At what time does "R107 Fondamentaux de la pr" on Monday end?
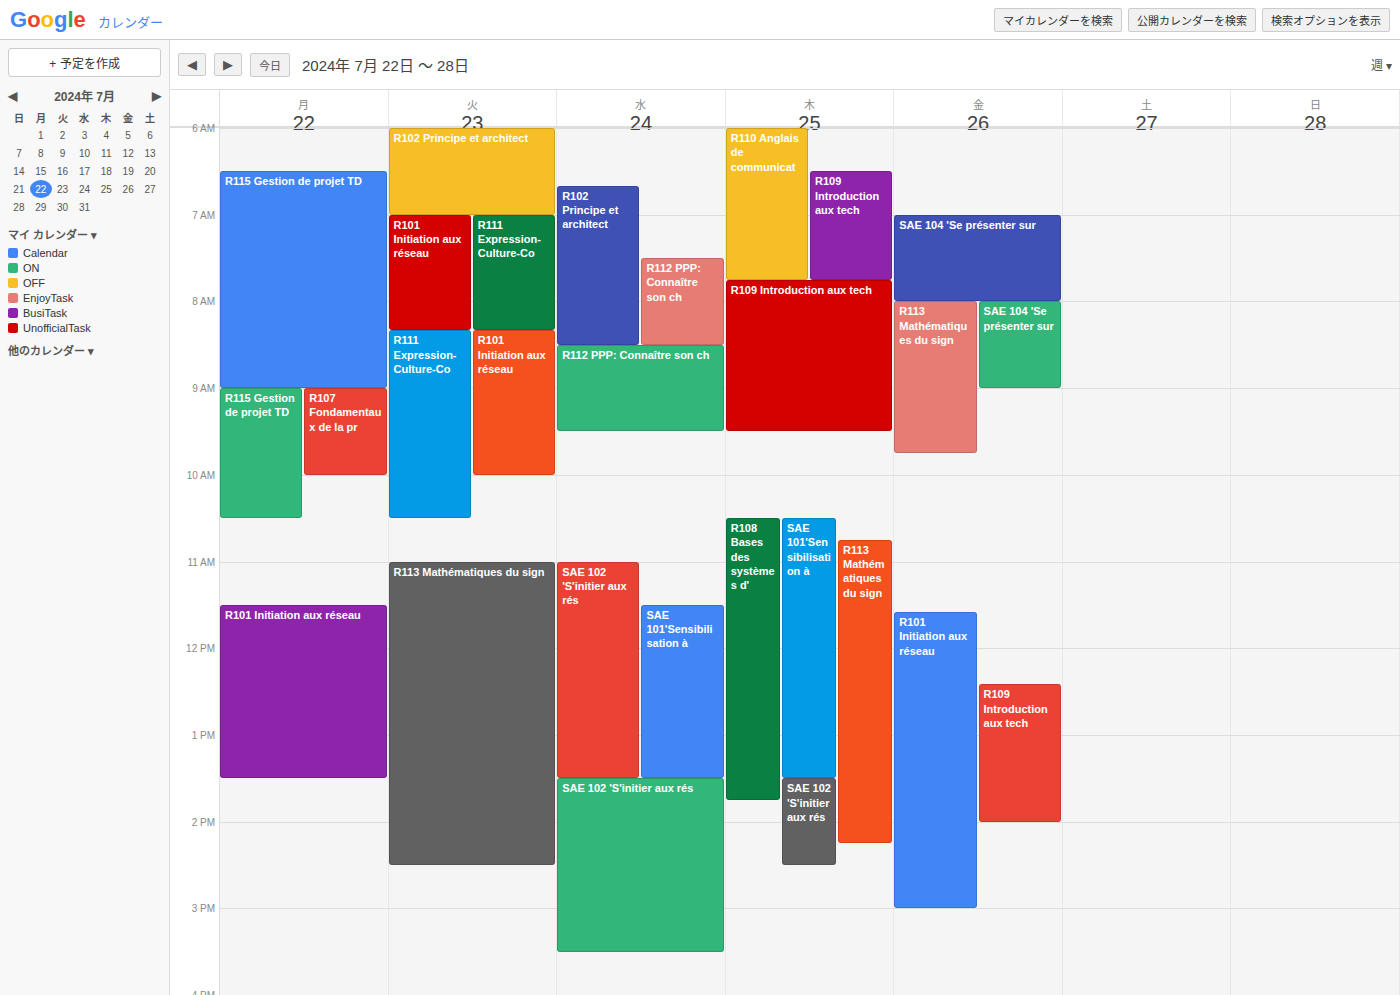
10:00 AM